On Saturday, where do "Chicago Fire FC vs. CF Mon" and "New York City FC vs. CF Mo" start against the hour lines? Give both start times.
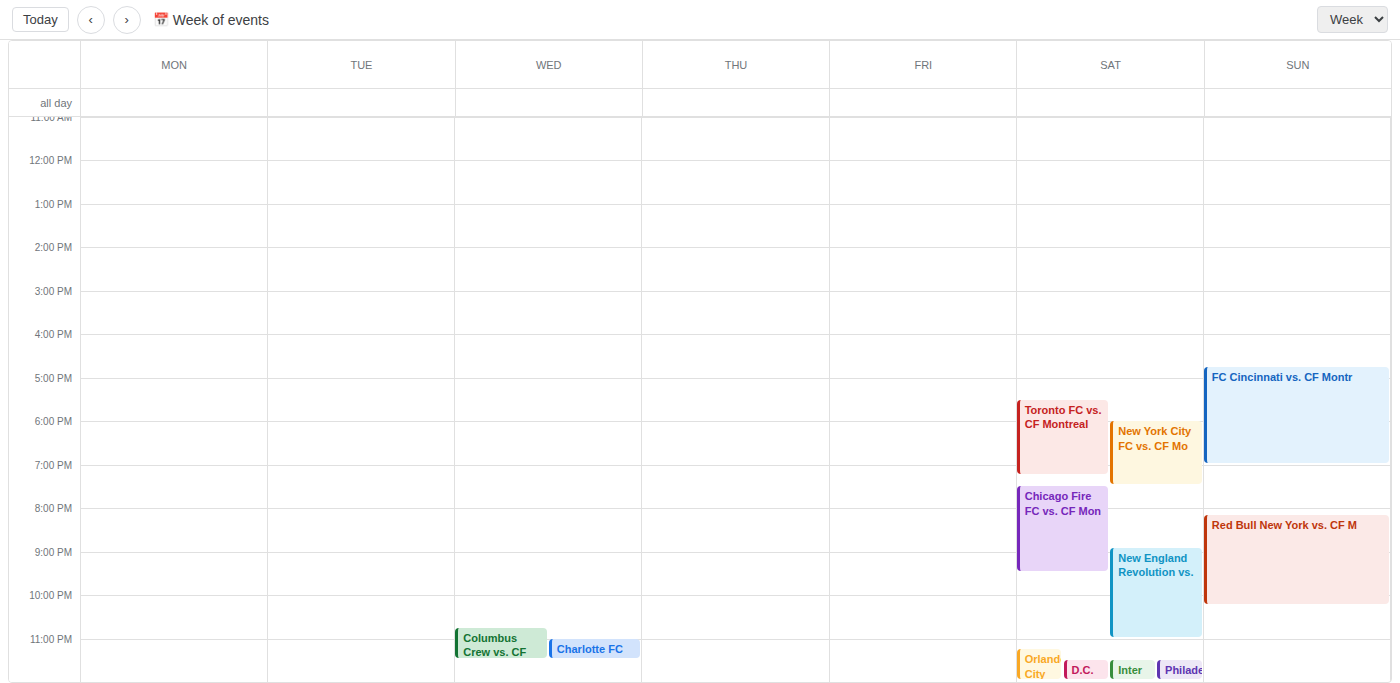
"Chicago Fire FC vs. CF Mon": 7:30 PM, halfway between the 7 PM and 8 PM lines. "New York City FC vs. CF Mo": 6:00 PM, exactly on the 6 PM line.